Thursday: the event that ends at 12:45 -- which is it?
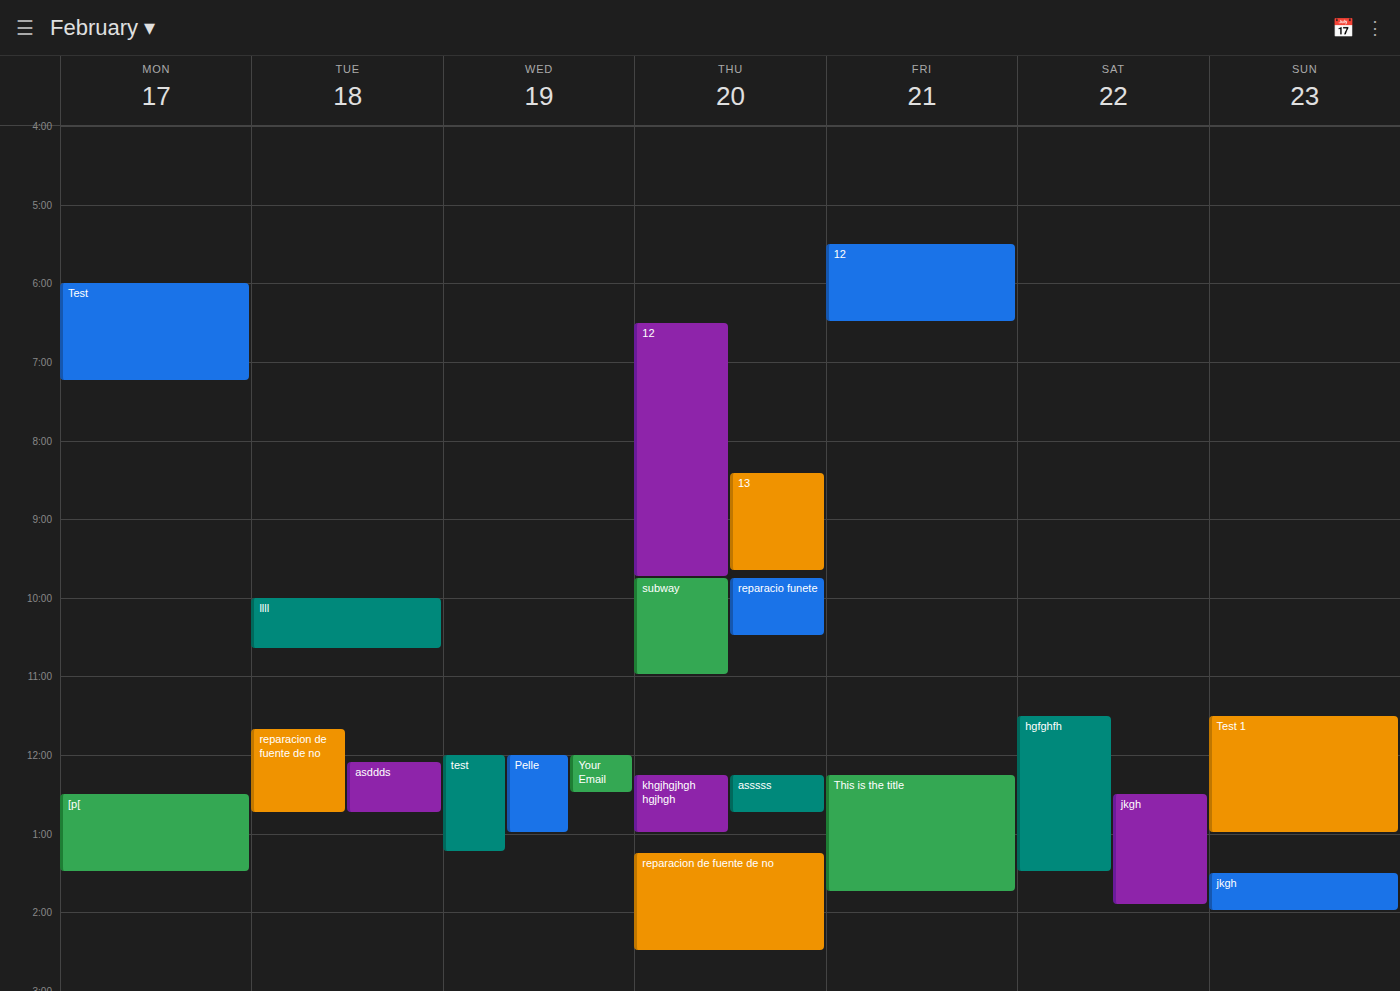
"asssss"